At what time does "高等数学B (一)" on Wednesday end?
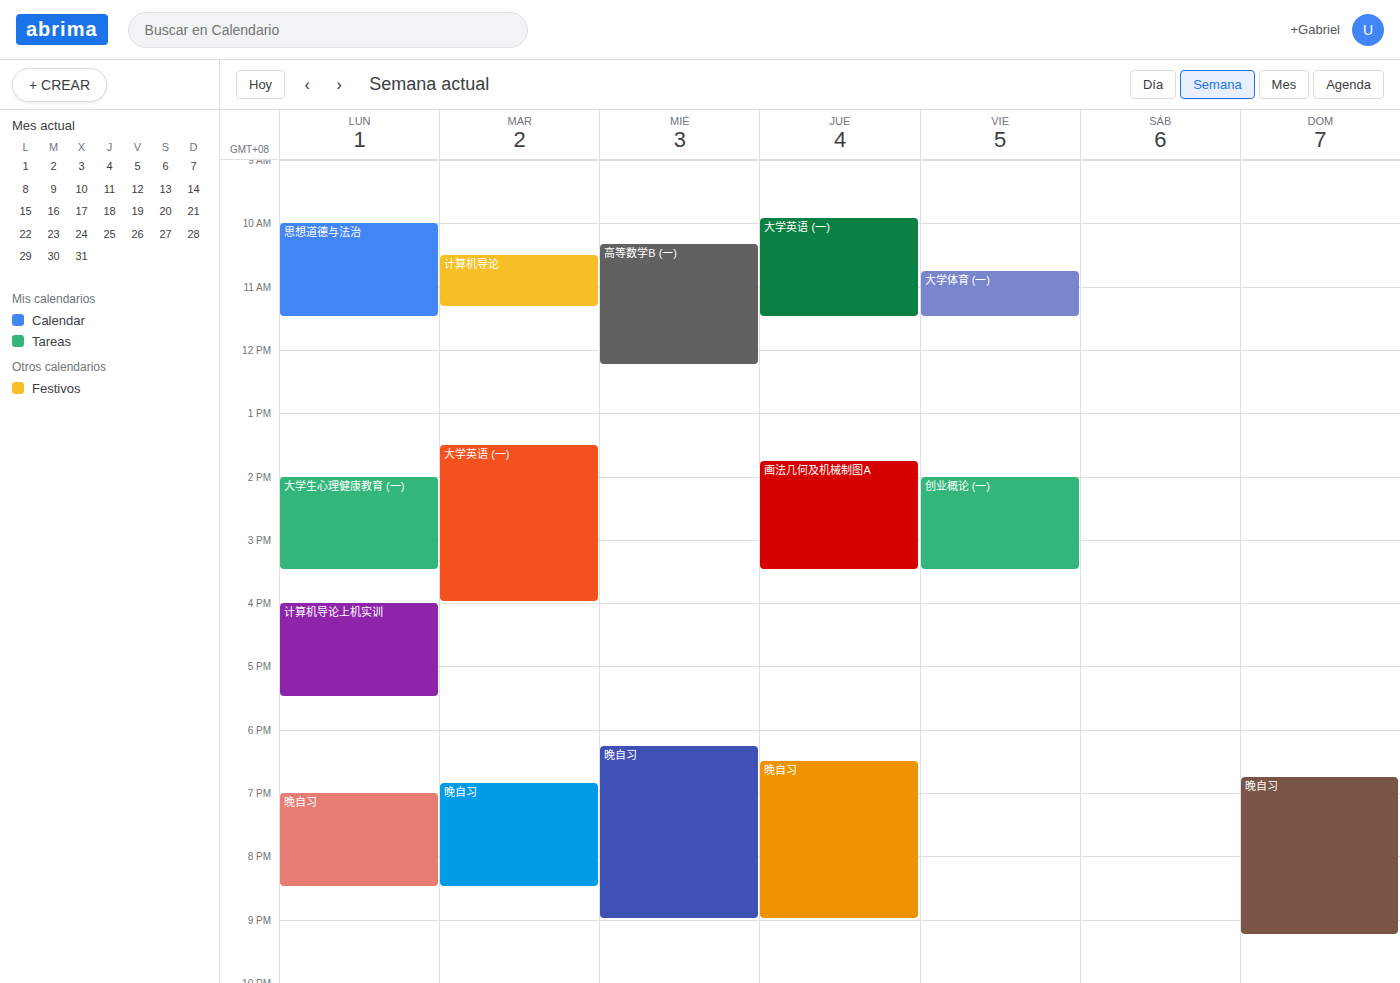
12:15